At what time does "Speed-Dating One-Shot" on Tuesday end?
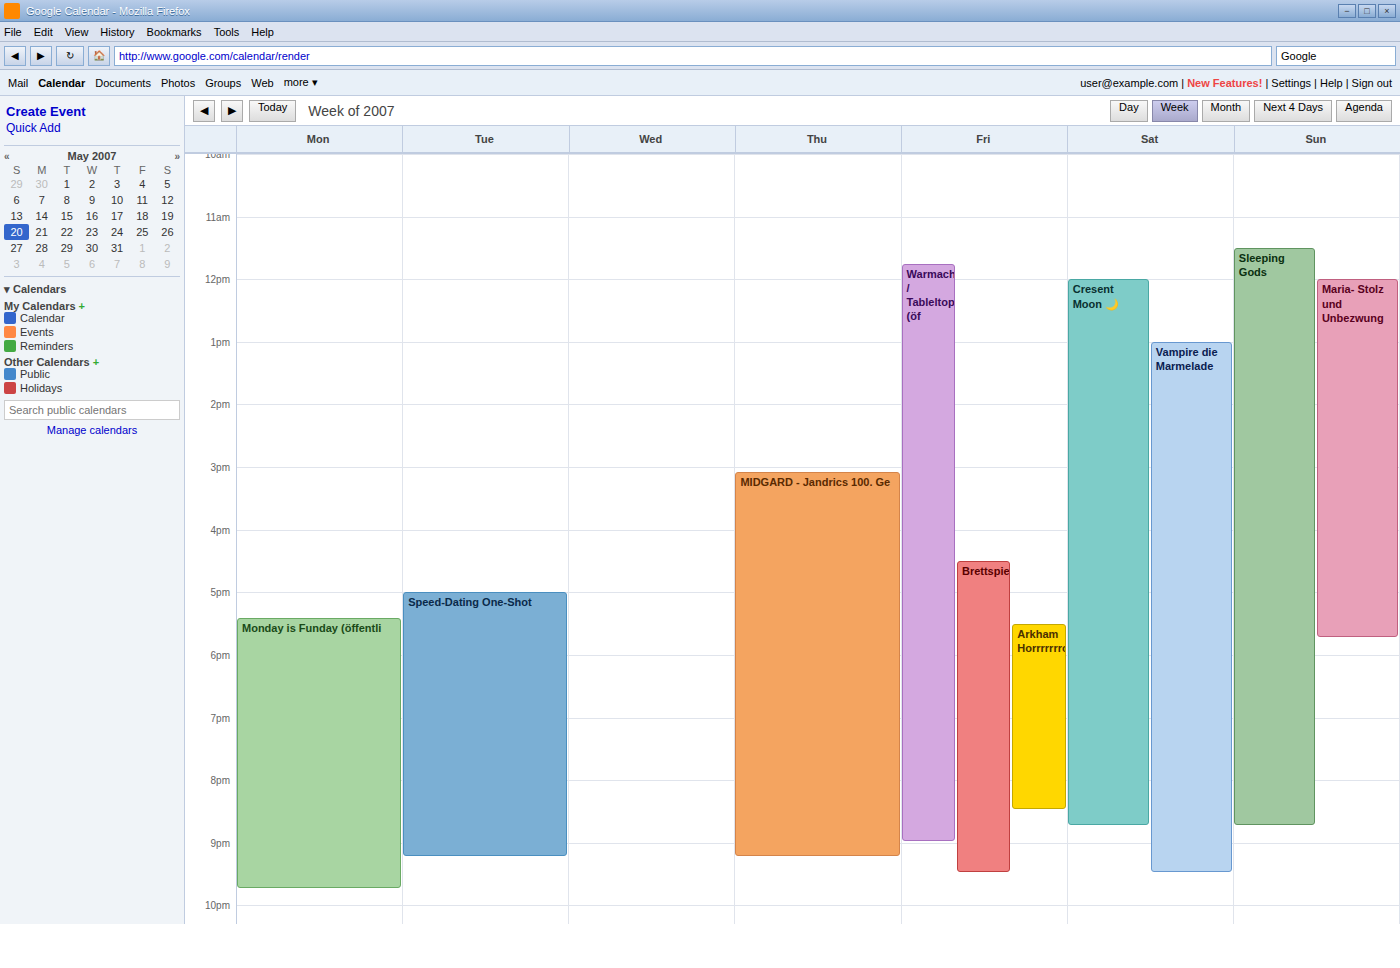
9:15 PM